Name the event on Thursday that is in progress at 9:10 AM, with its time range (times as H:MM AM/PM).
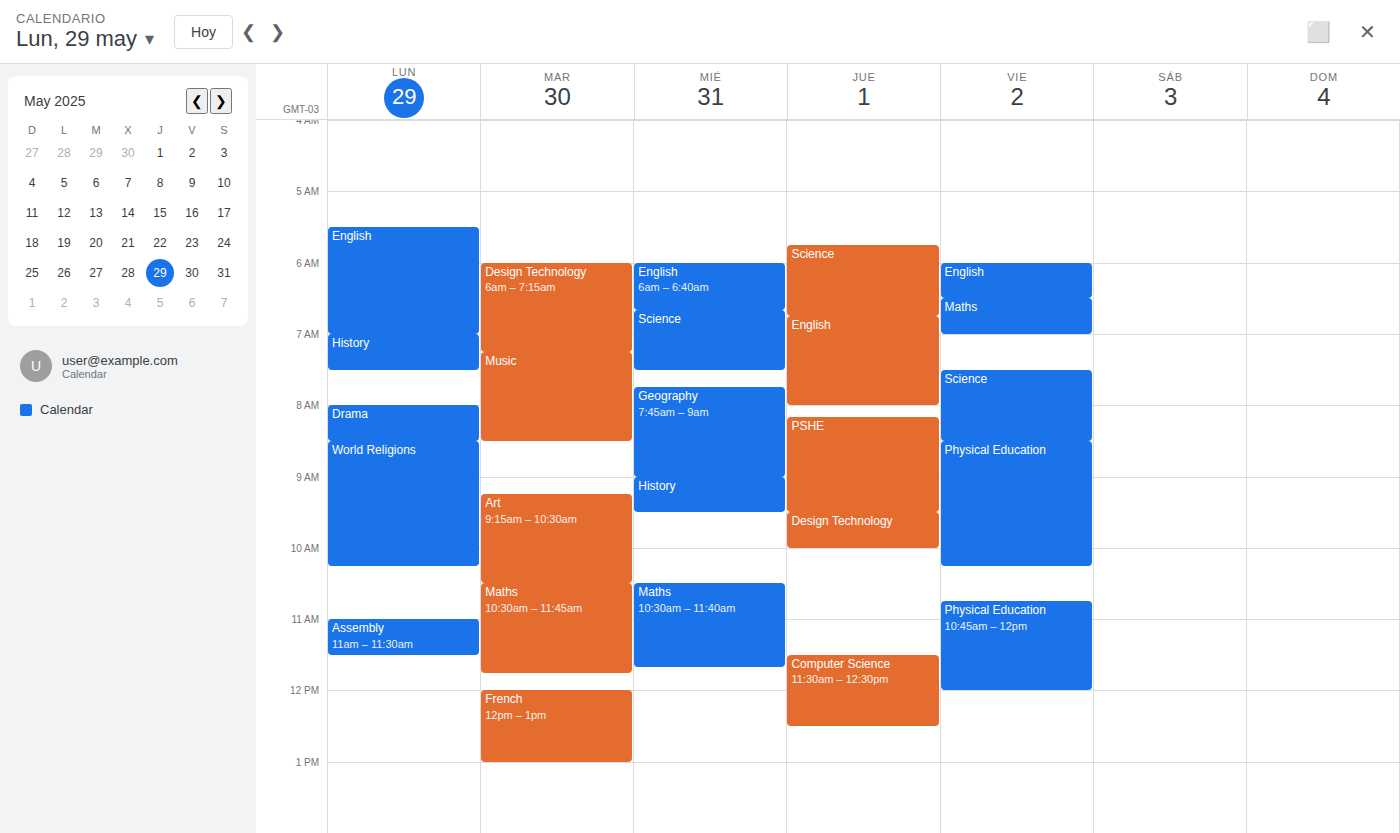
"PSHE", 8:10 AM to 9:30 AM